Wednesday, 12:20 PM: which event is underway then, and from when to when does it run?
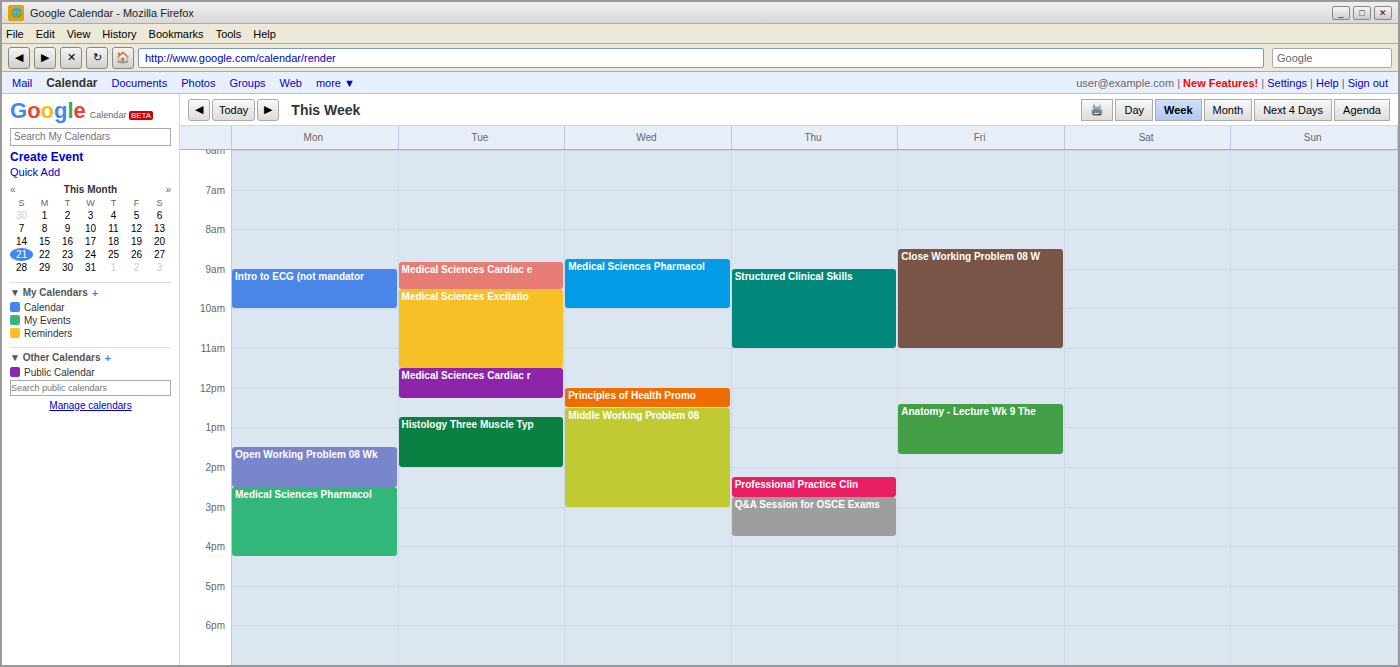
"Principles of Health Promo", 12:00 PM to 12:30 PM